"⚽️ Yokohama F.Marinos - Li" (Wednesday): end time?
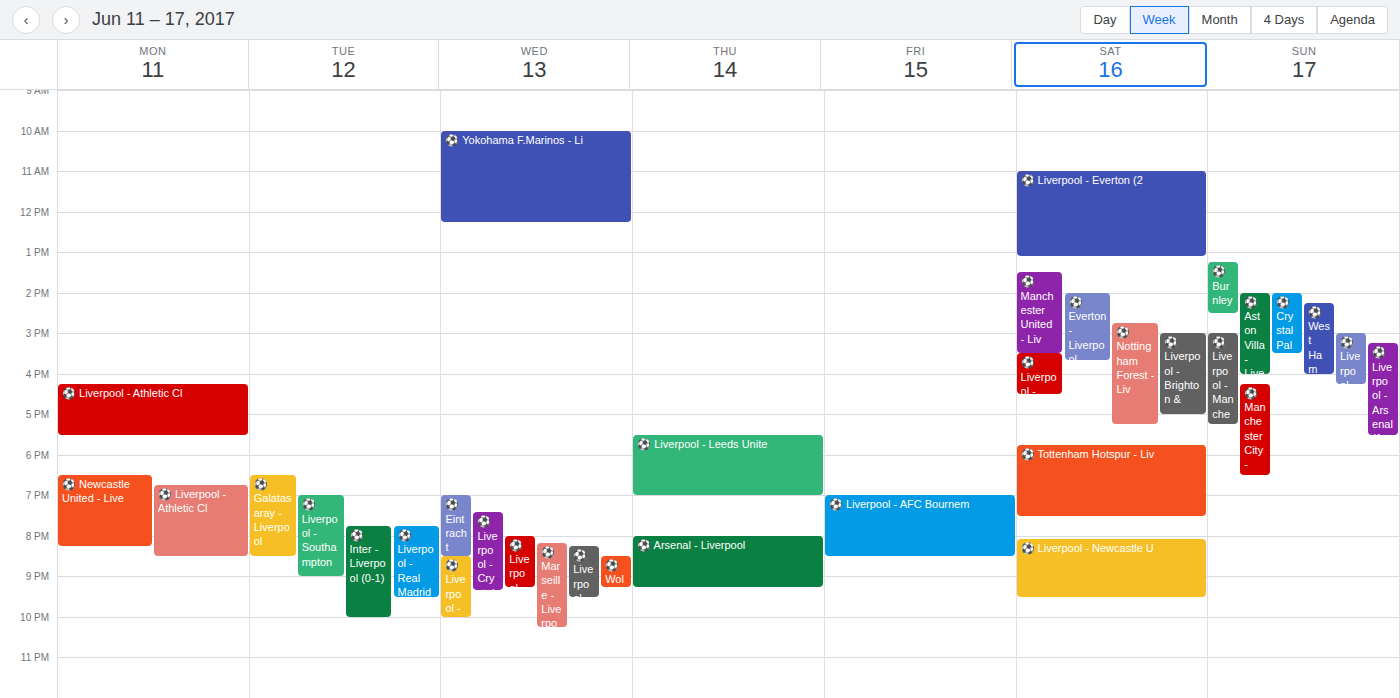
12:15 PM